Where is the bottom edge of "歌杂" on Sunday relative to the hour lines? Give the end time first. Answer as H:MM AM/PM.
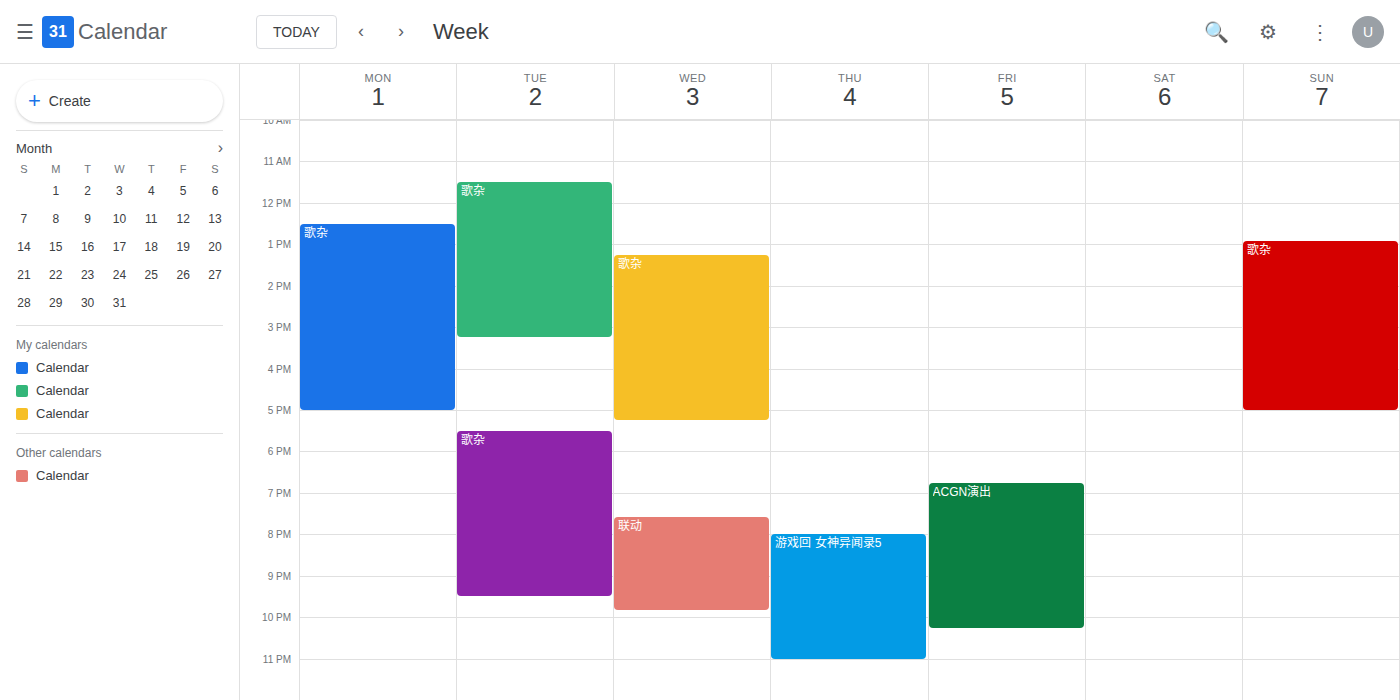
5:00 PM -- exactly on the 5 PM line.